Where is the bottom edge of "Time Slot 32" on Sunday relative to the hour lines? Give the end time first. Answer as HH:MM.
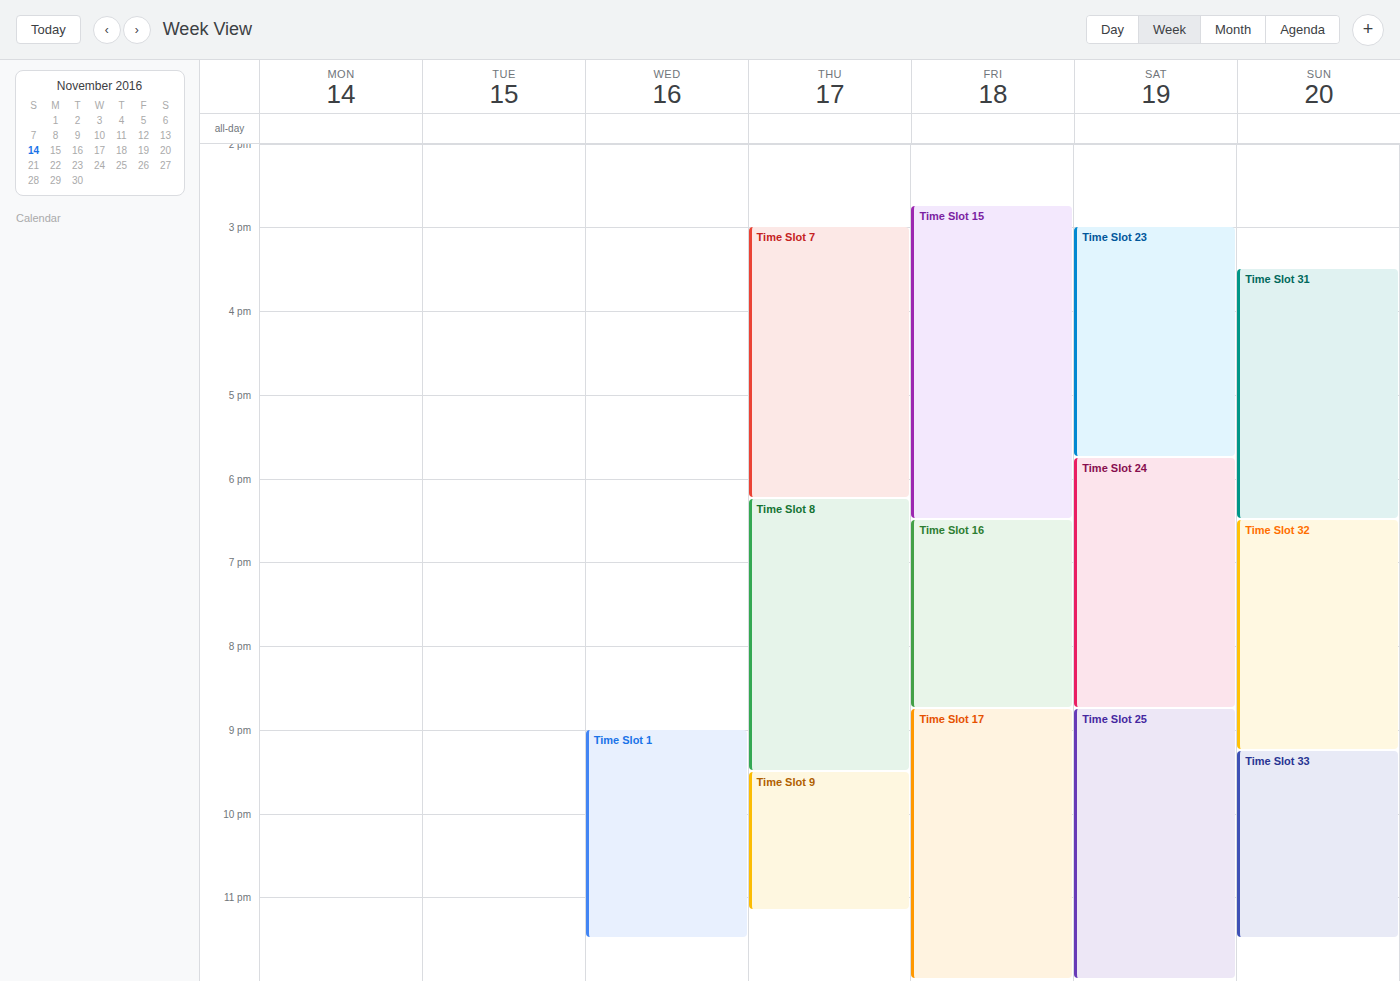
21:15 -- neither: a quarter of the way from the 21:00 line to the 22:00 line.